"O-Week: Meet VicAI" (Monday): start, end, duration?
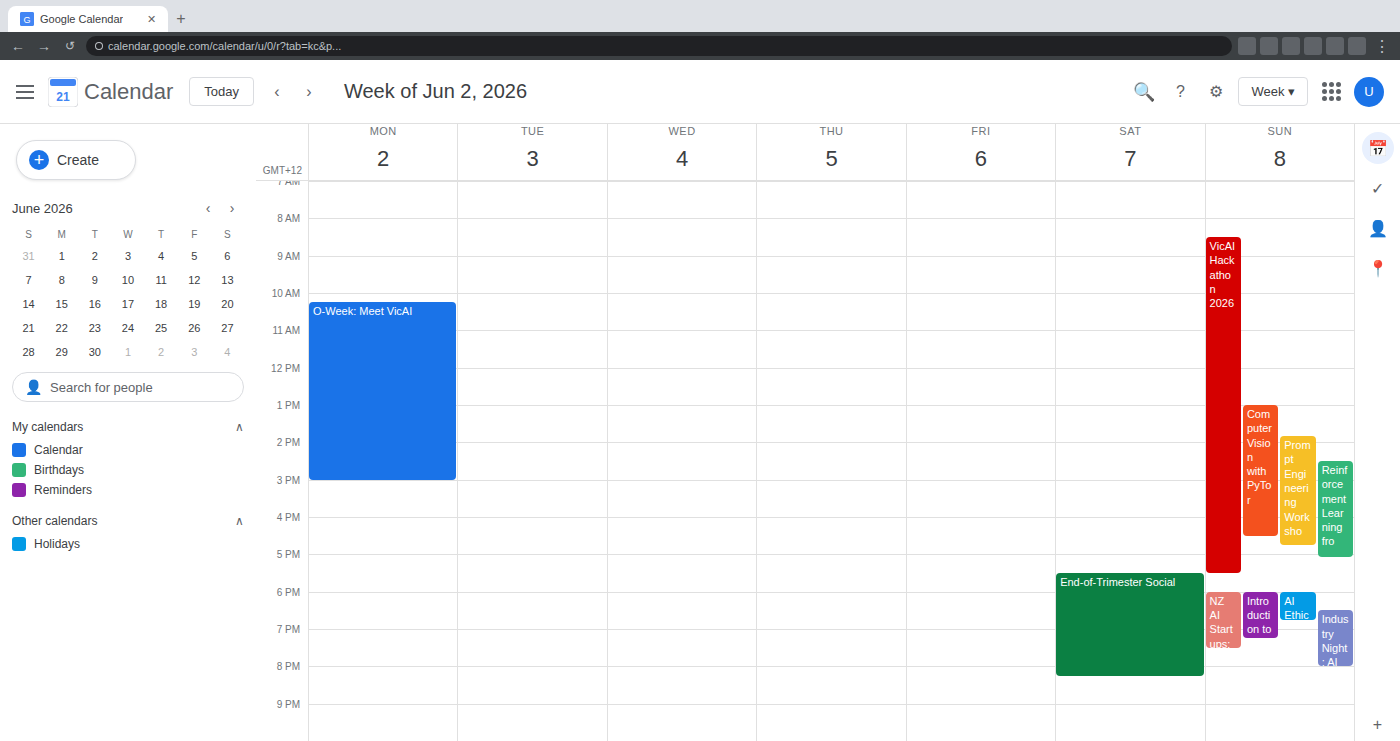
10:15 AM to 3:00 PM, 4 hours 45 minutes